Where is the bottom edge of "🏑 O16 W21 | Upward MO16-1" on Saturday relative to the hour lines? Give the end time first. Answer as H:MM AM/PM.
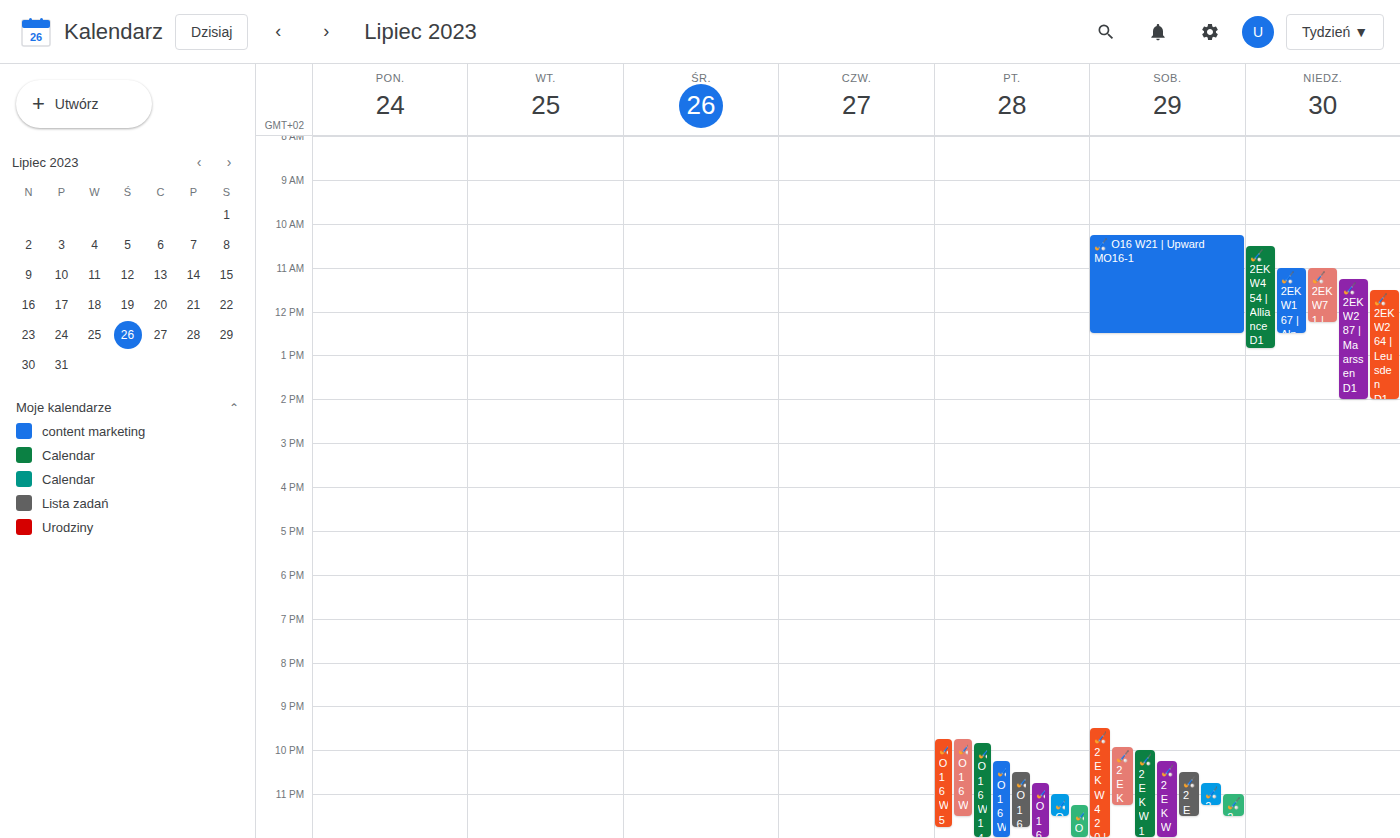
12:30 PM -- halfway between the 12 PM and 1 PM lines.